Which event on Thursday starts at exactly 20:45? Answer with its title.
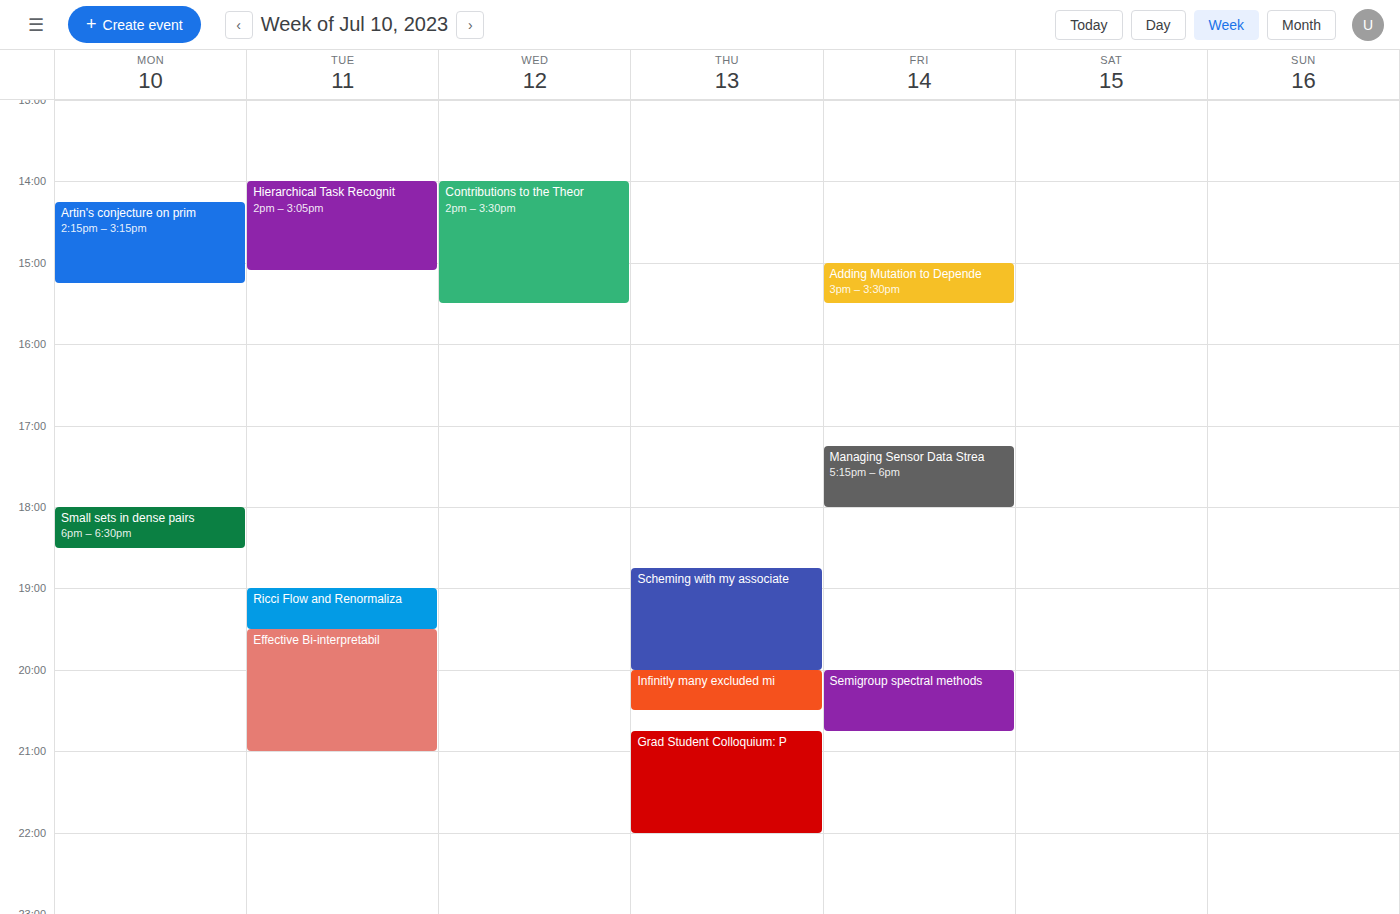
"Grad Student Colloquium: P"